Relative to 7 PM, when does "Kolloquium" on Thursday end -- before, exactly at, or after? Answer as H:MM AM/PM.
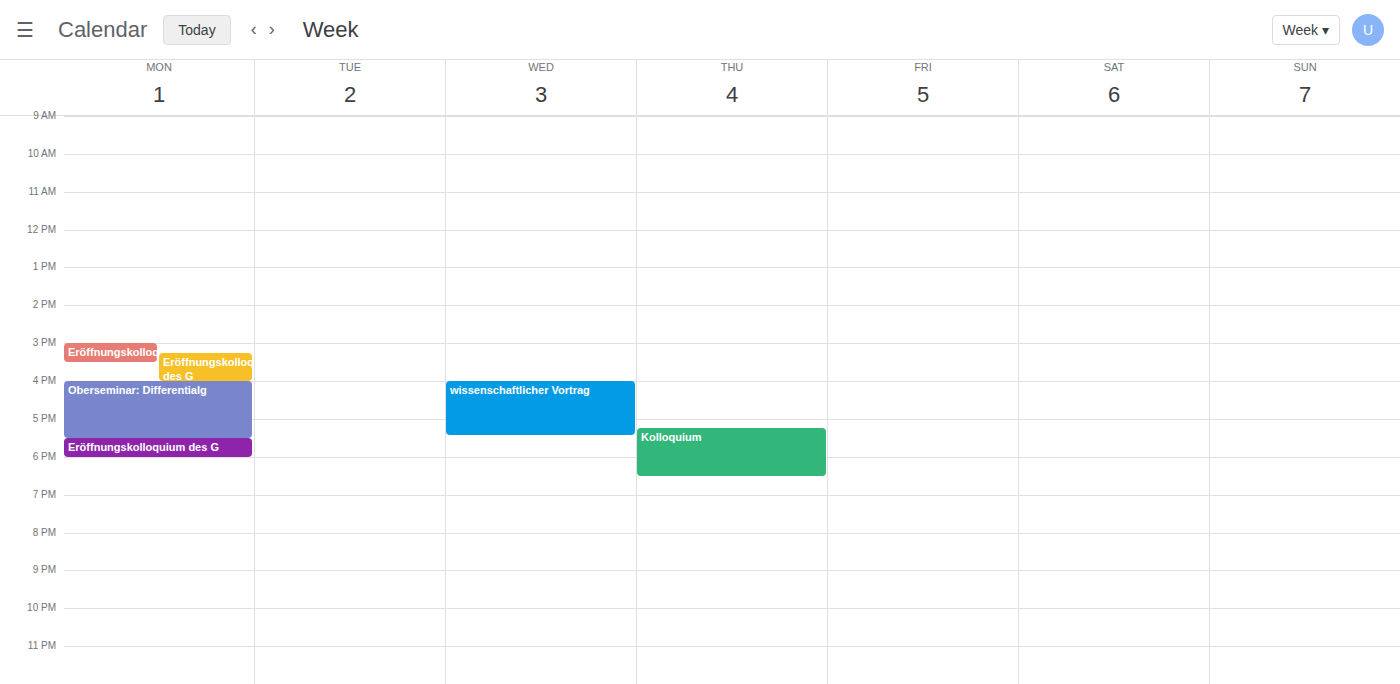
6:30 PM -- before 7 PM, 30 minutes above the 7 PM line.